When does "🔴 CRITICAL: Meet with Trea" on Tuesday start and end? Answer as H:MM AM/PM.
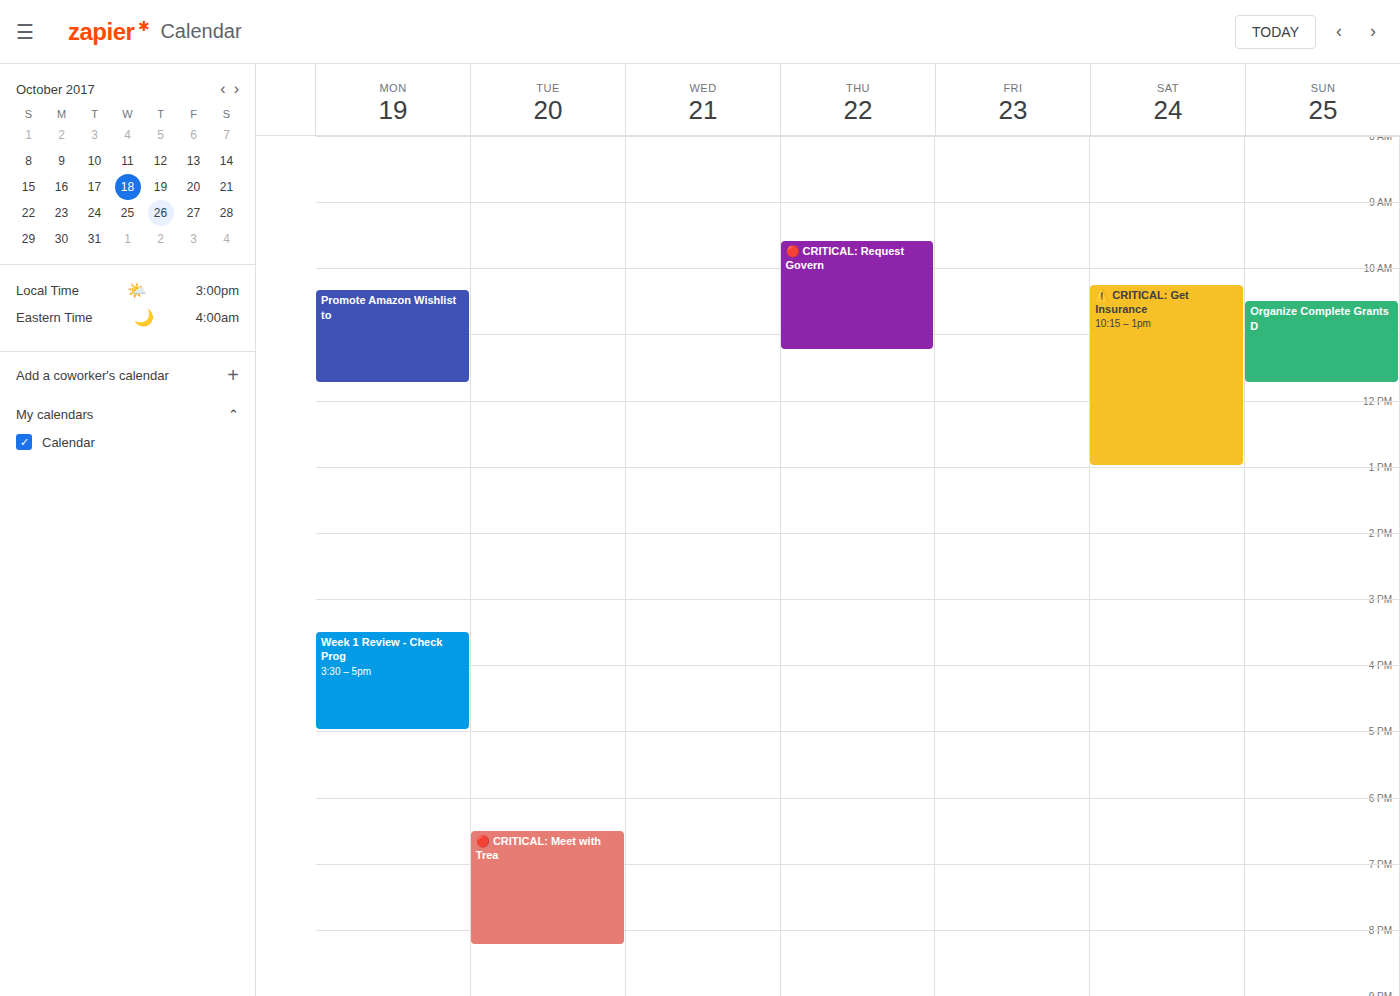
6:30 PM to 8:15 PM